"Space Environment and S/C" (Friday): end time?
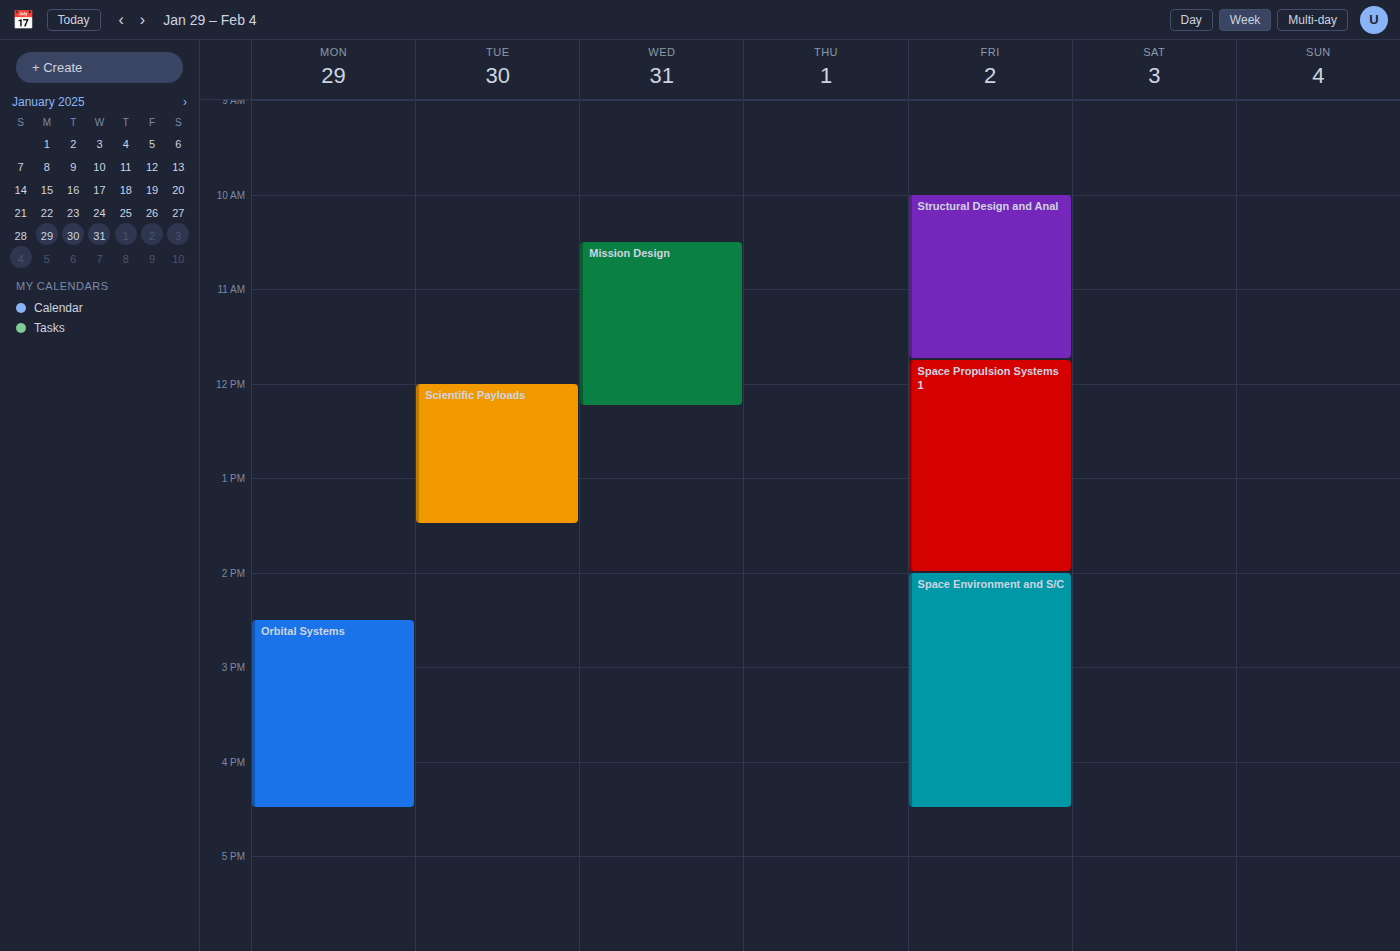
4:30 PM